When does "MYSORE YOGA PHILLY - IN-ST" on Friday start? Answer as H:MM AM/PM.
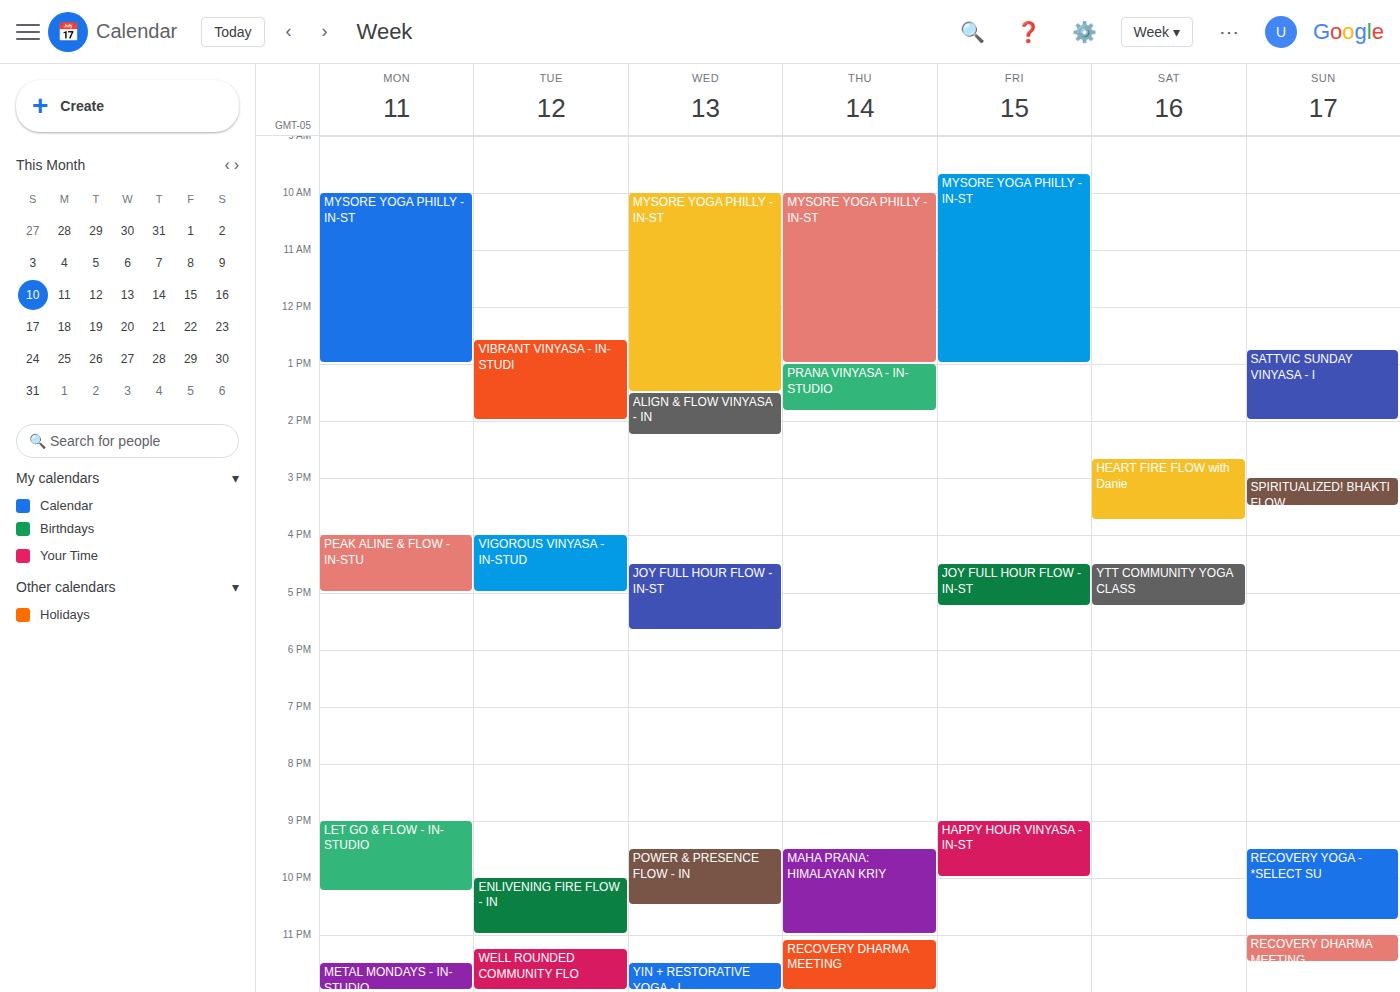
9:40 AM